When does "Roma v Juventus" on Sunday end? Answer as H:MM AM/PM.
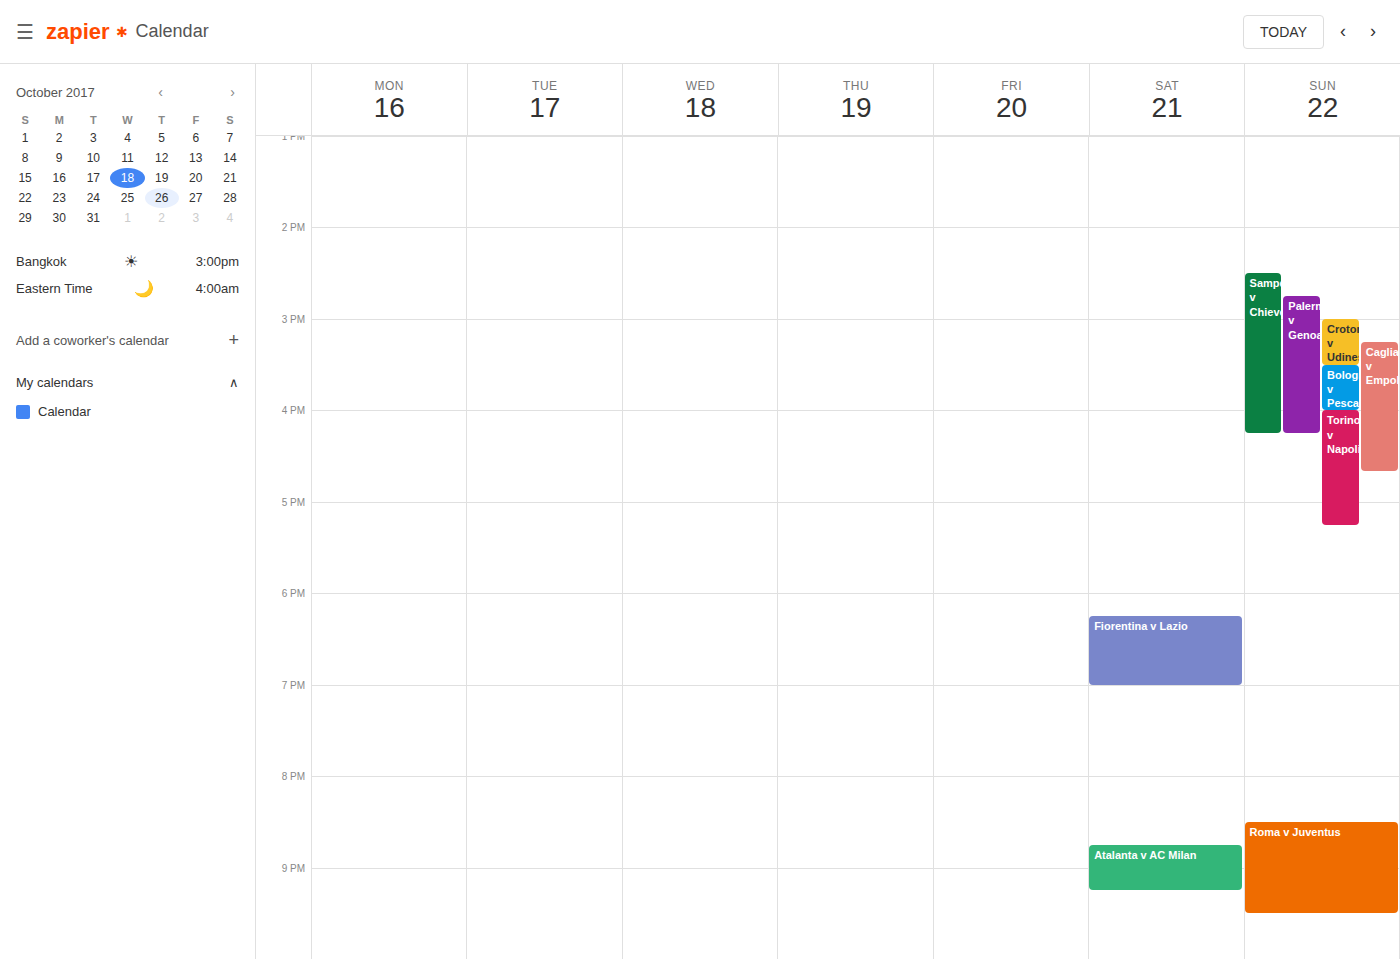
9:30 PM